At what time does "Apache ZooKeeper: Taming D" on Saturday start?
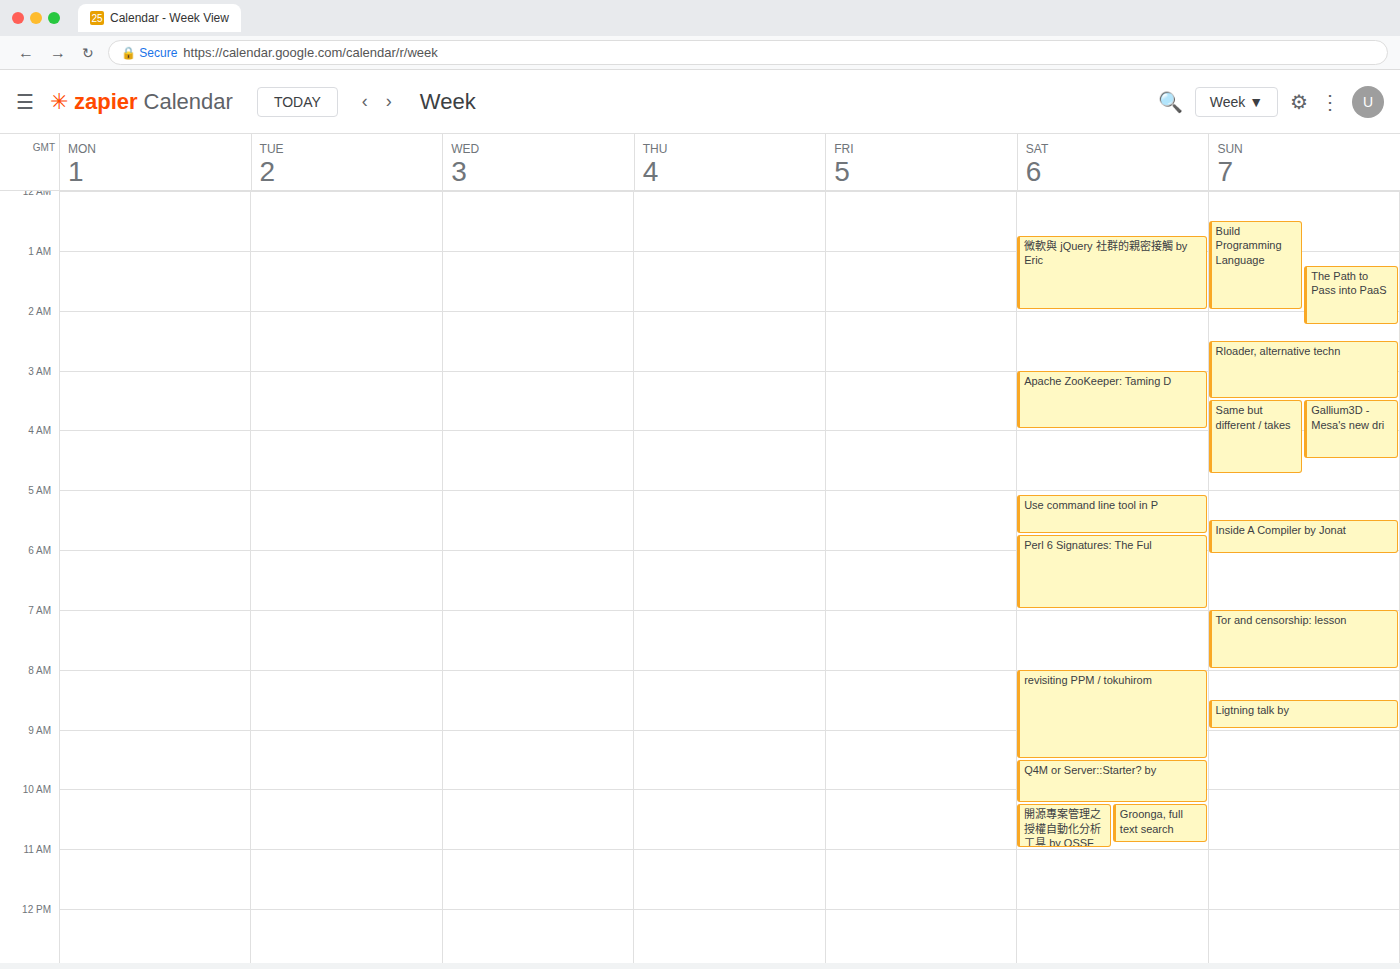
3:00 AM